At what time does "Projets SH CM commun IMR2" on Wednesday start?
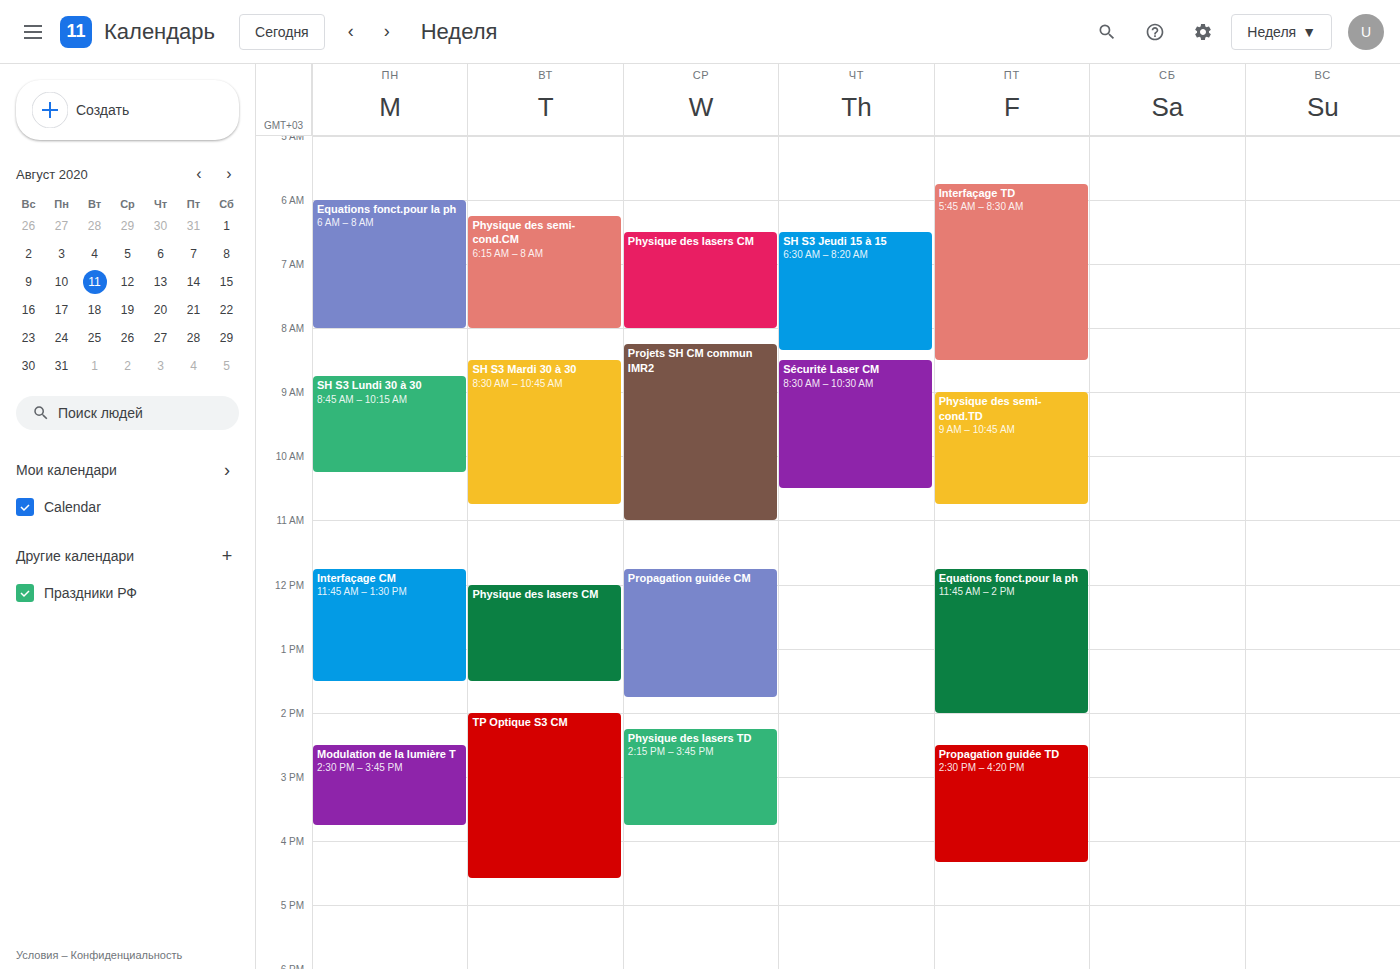
8:15 AM